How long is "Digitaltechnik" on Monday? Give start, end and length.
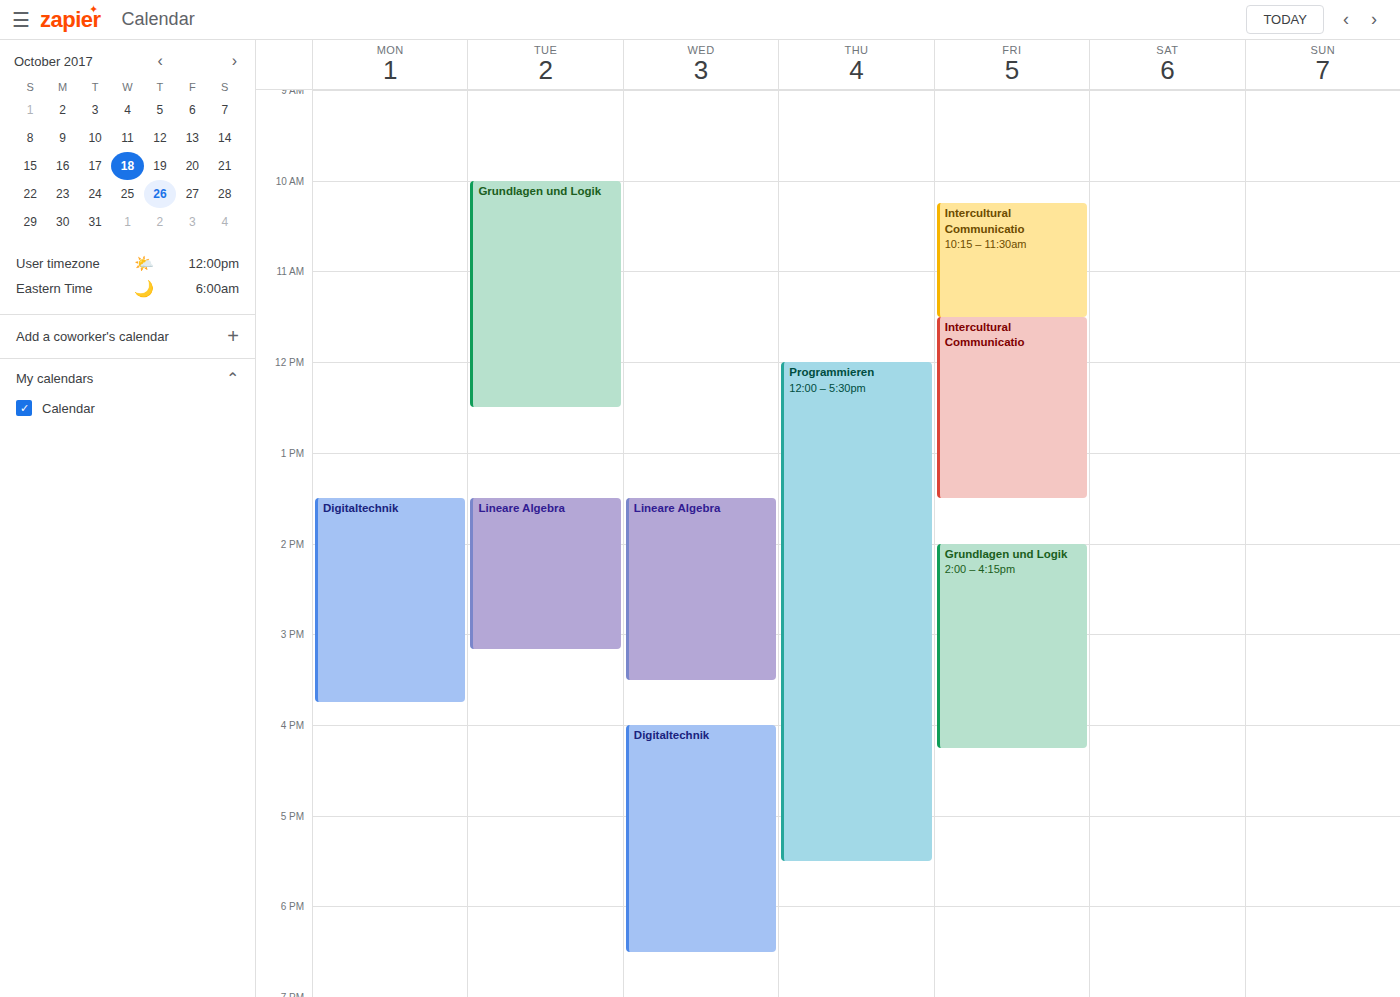
1:30 PM to 3:45 PM, 2 hours 15 minutes